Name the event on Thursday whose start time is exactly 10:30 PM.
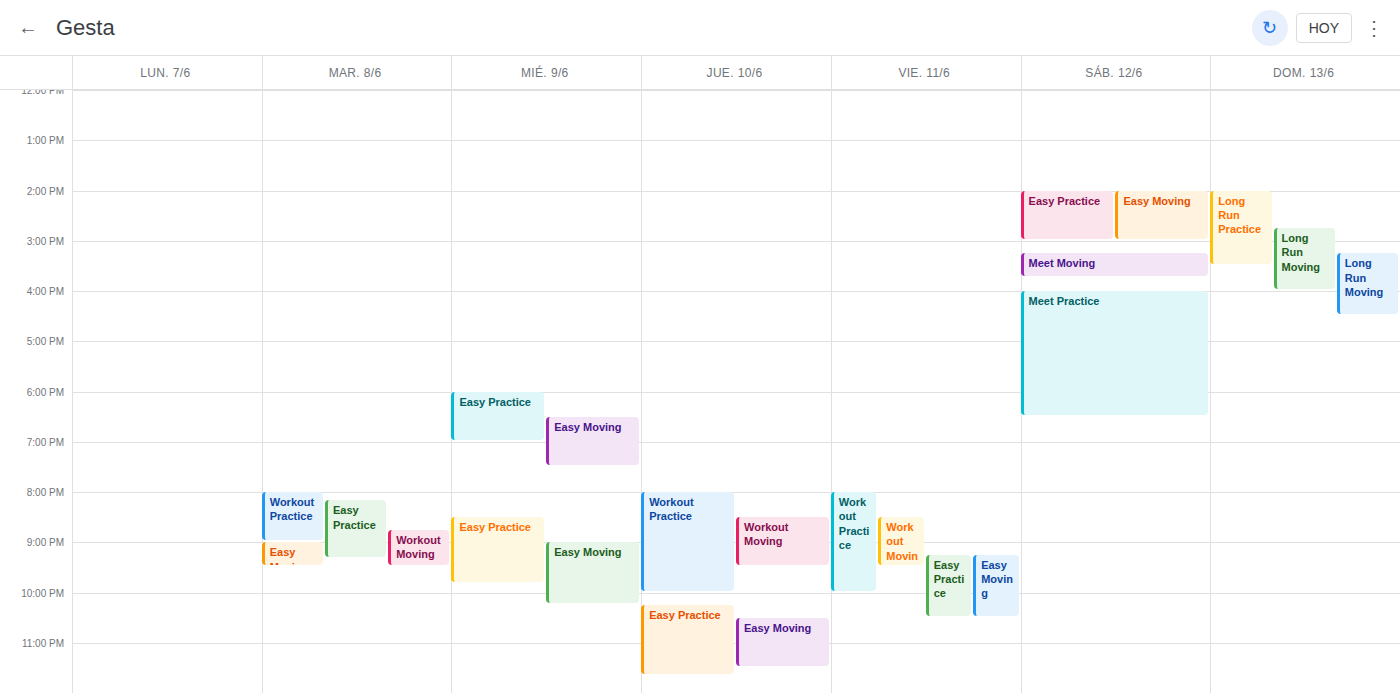
"Easy Moving"